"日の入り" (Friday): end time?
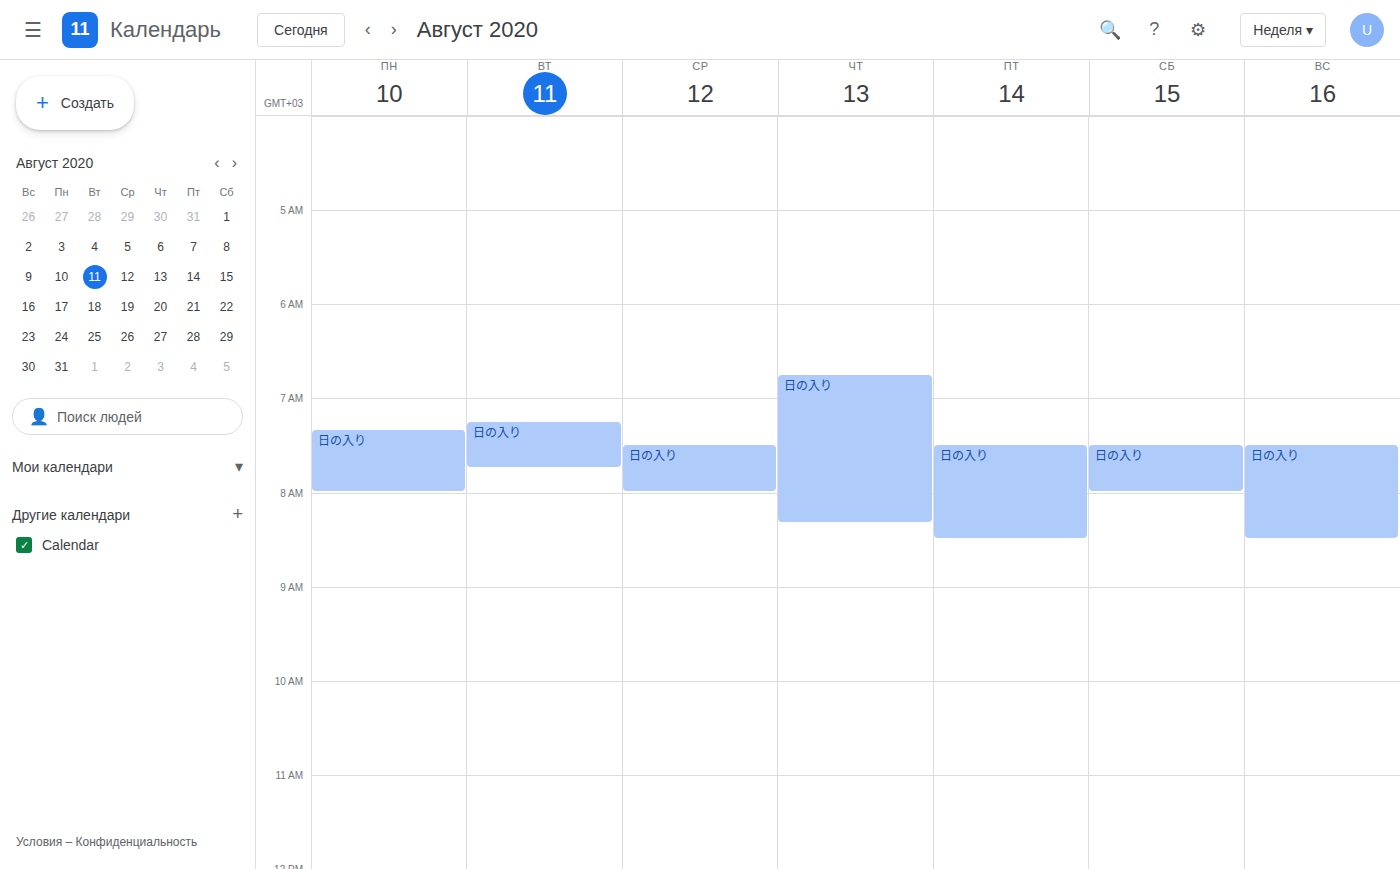
8:30 AM